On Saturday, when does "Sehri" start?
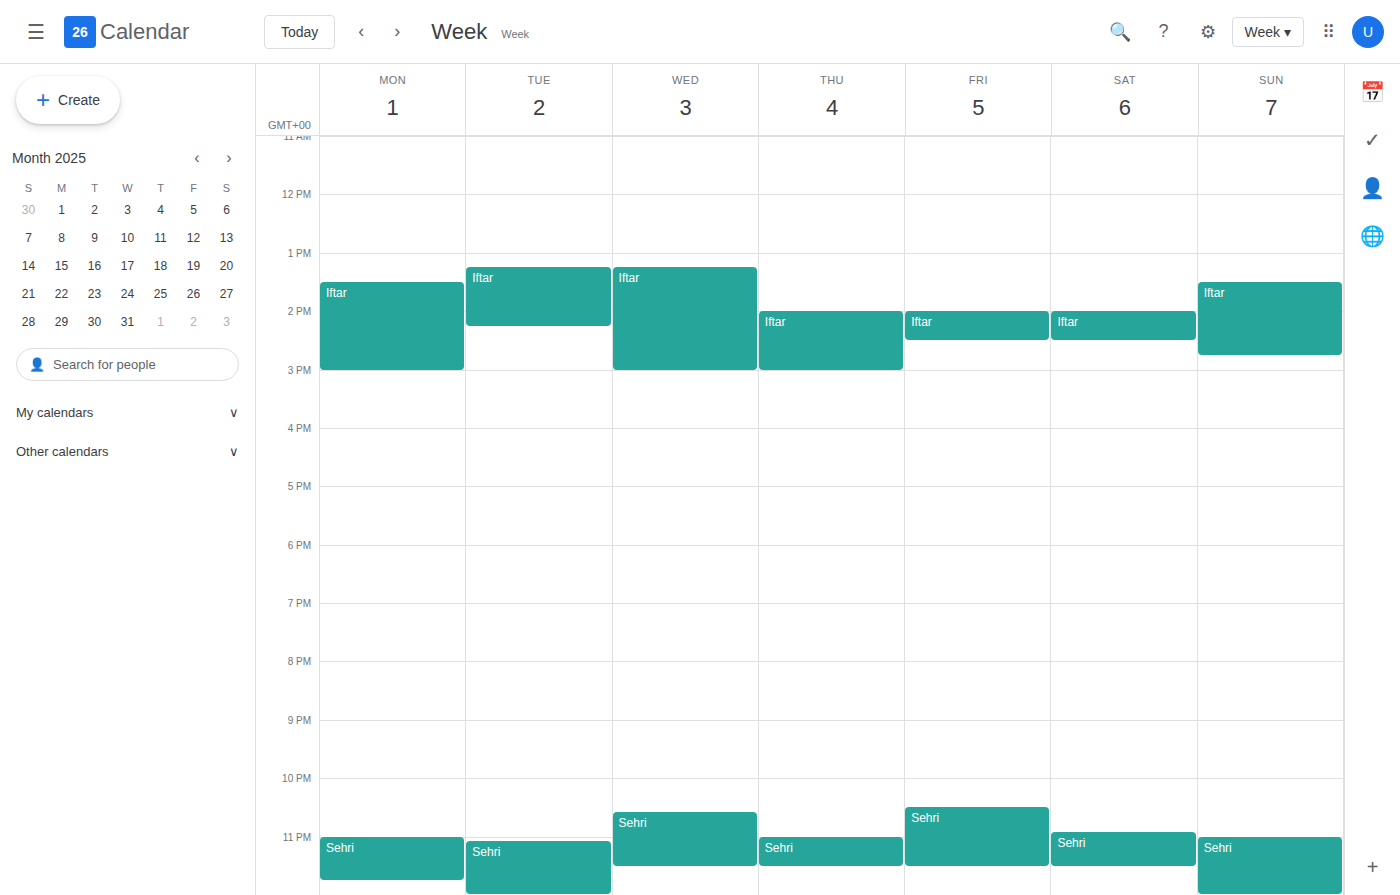
10:55 PM